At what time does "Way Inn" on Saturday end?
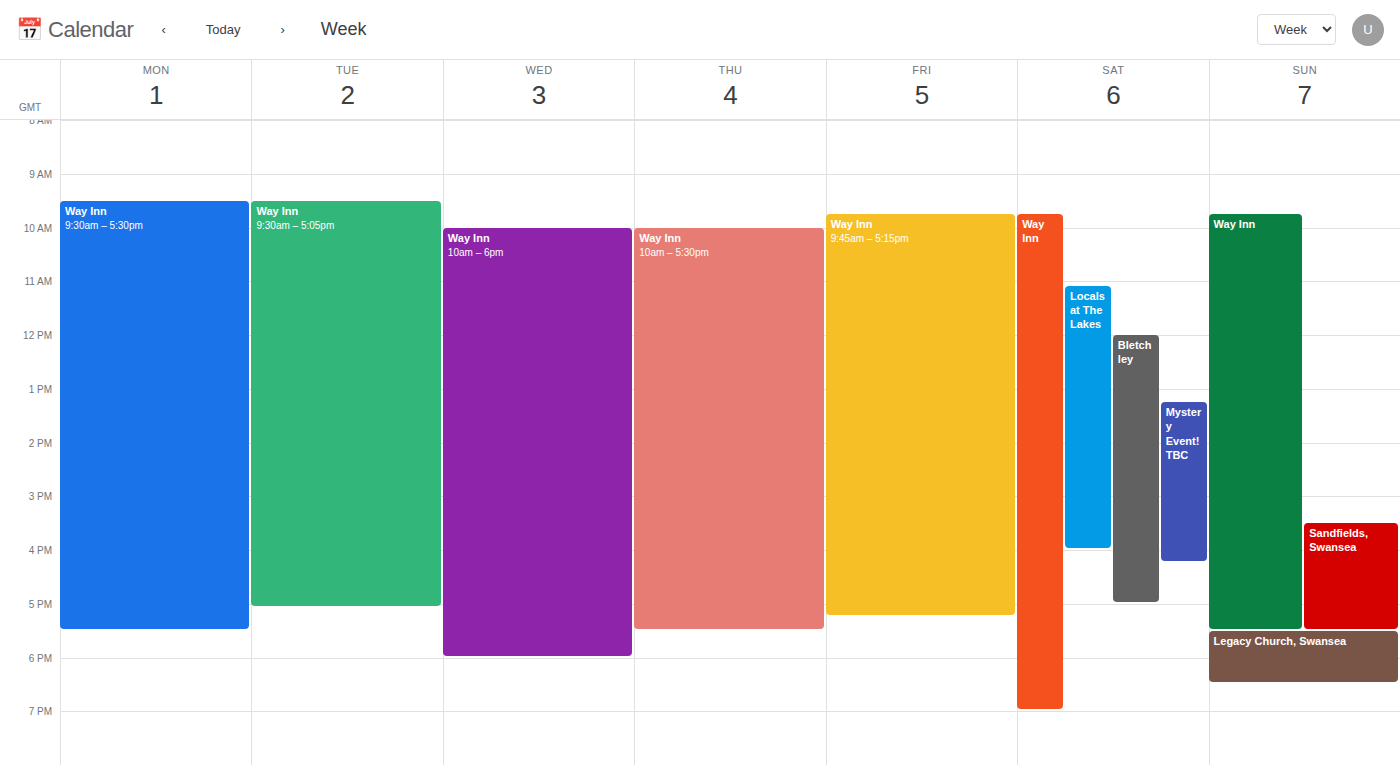
19:00